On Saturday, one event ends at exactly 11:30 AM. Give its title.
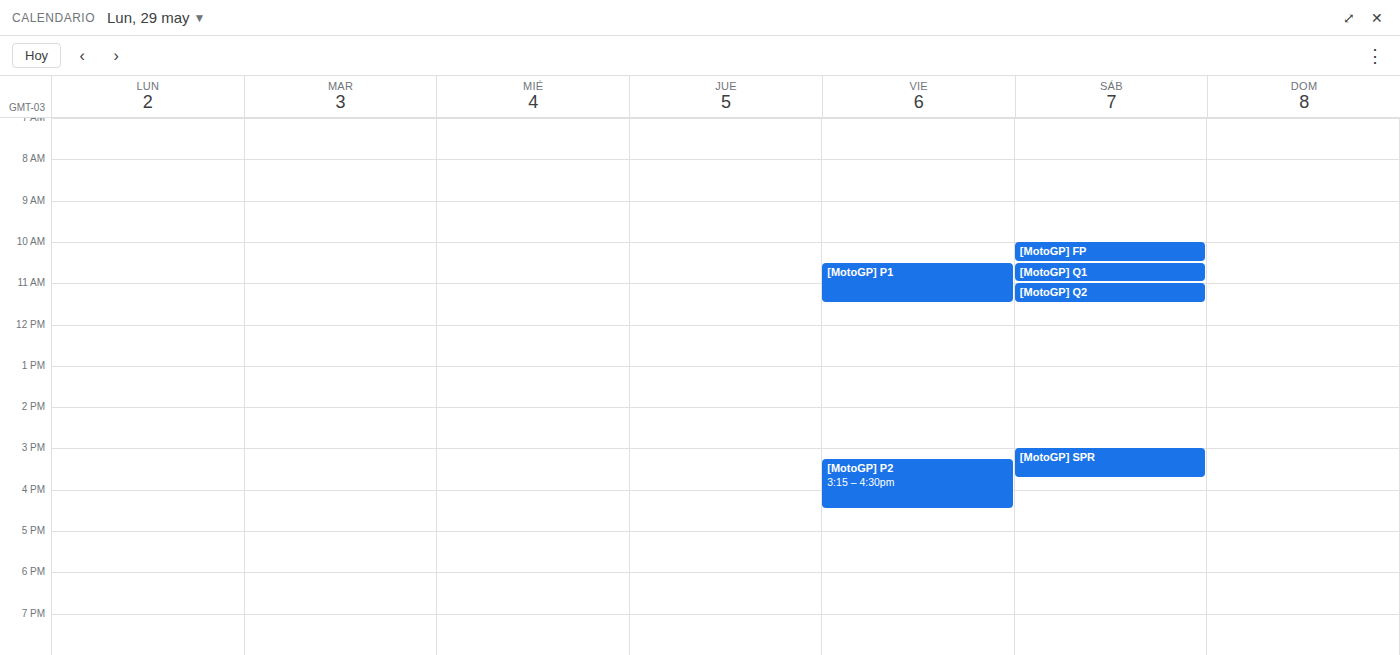
"[MotoGP] Q2"